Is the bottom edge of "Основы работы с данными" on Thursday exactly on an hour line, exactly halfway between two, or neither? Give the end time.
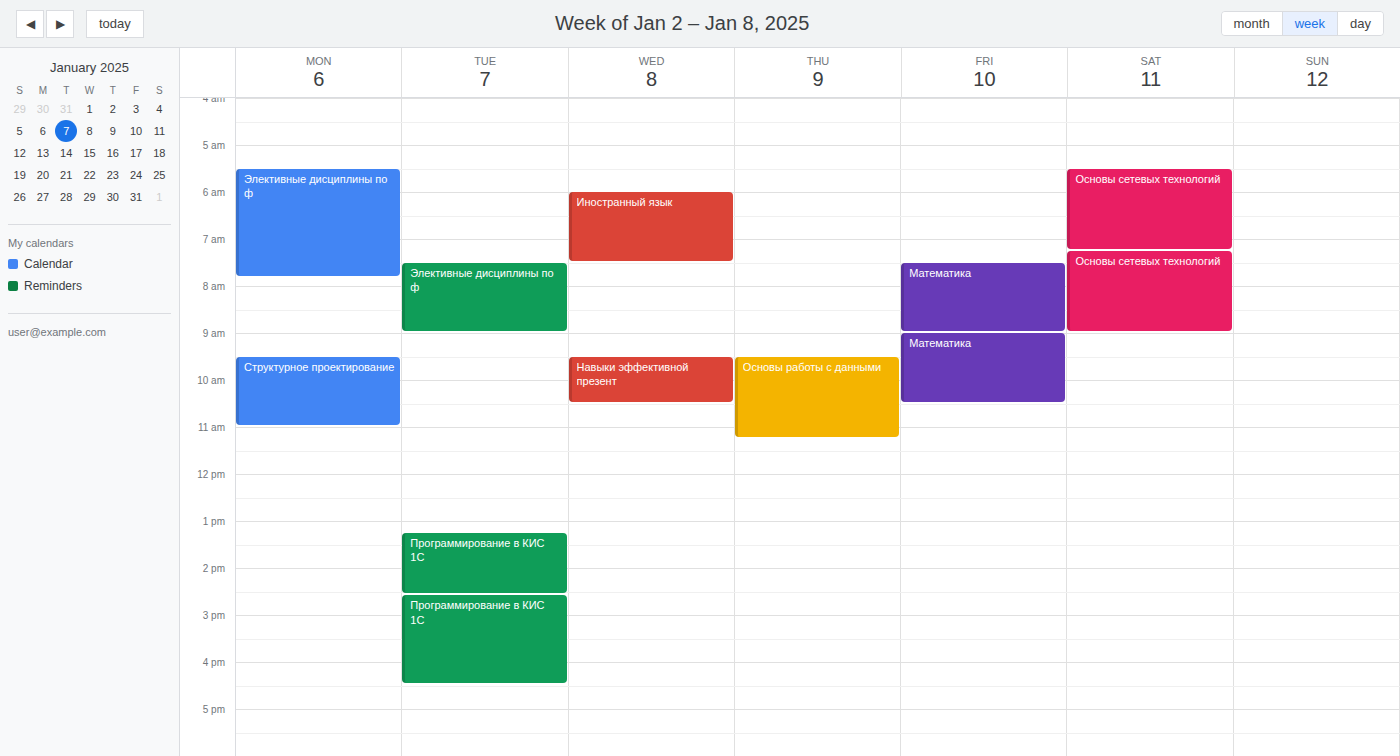
11:15 AM -- neither: a quarter of the way from the 11 AM line to the 12 PM line.